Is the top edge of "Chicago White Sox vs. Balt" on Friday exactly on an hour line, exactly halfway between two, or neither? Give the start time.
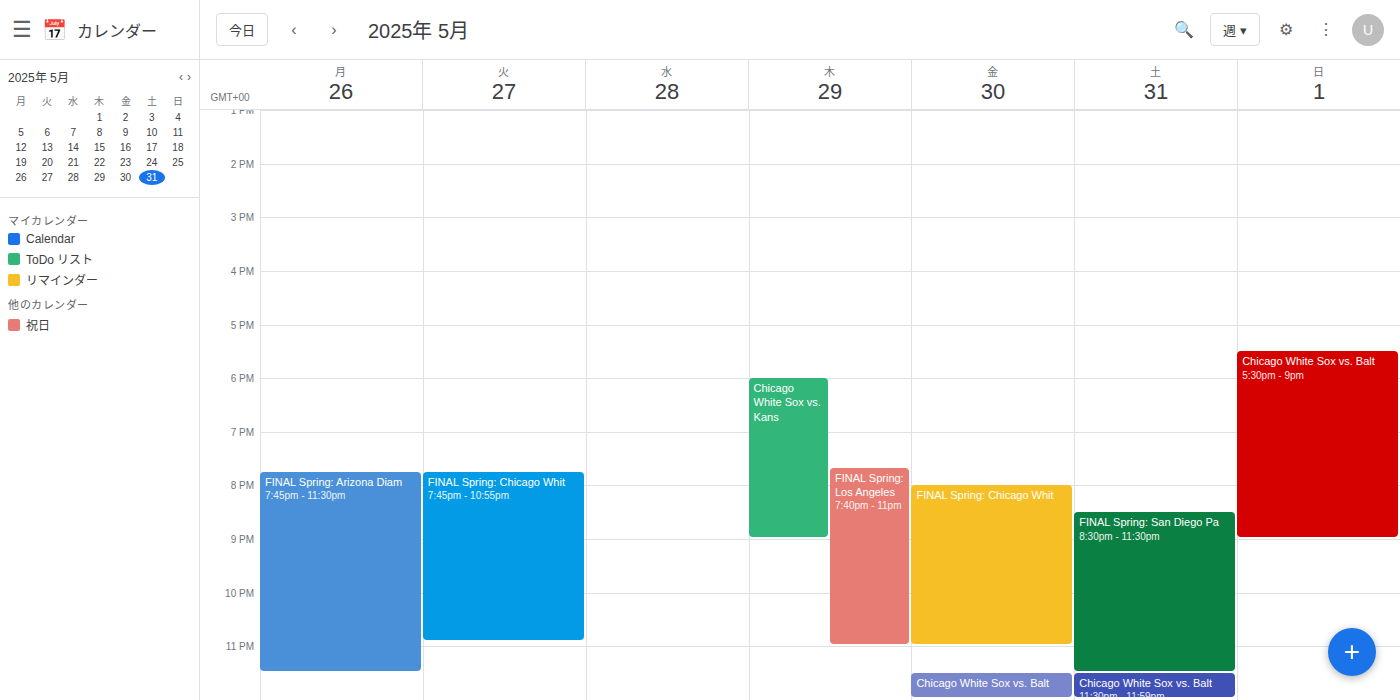
11:30 PM -- halfway between the 11 PM and 12 AM lines.